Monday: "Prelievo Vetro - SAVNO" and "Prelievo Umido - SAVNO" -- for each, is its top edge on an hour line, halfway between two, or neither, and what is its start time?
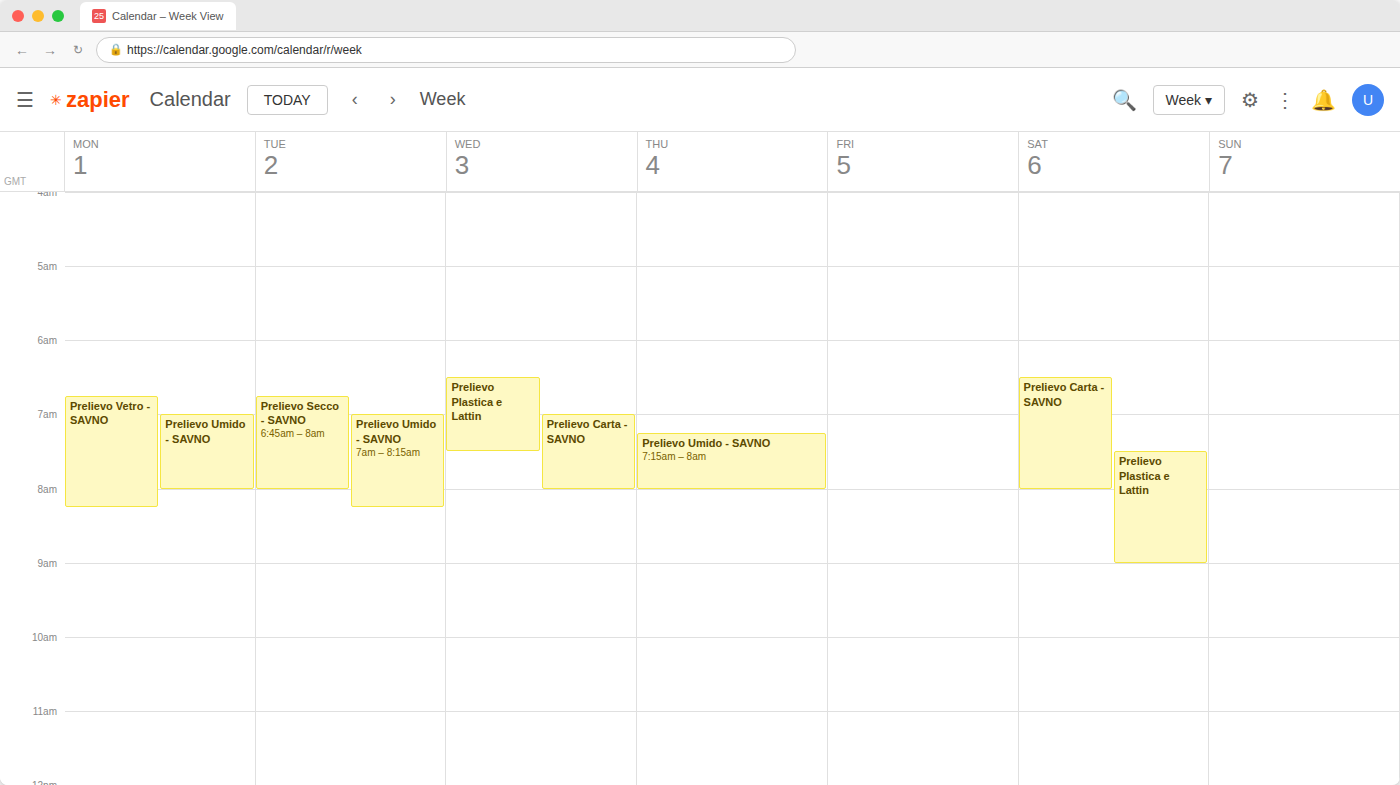
"Prelievo Vetro - SAVNO": 6:45 AM, neither: three quarters of the way from the 6 AM line to the 7 AM line. "Prelievo Umido - SAVNO": 7:00 AM, exactly on the 7 AM line.